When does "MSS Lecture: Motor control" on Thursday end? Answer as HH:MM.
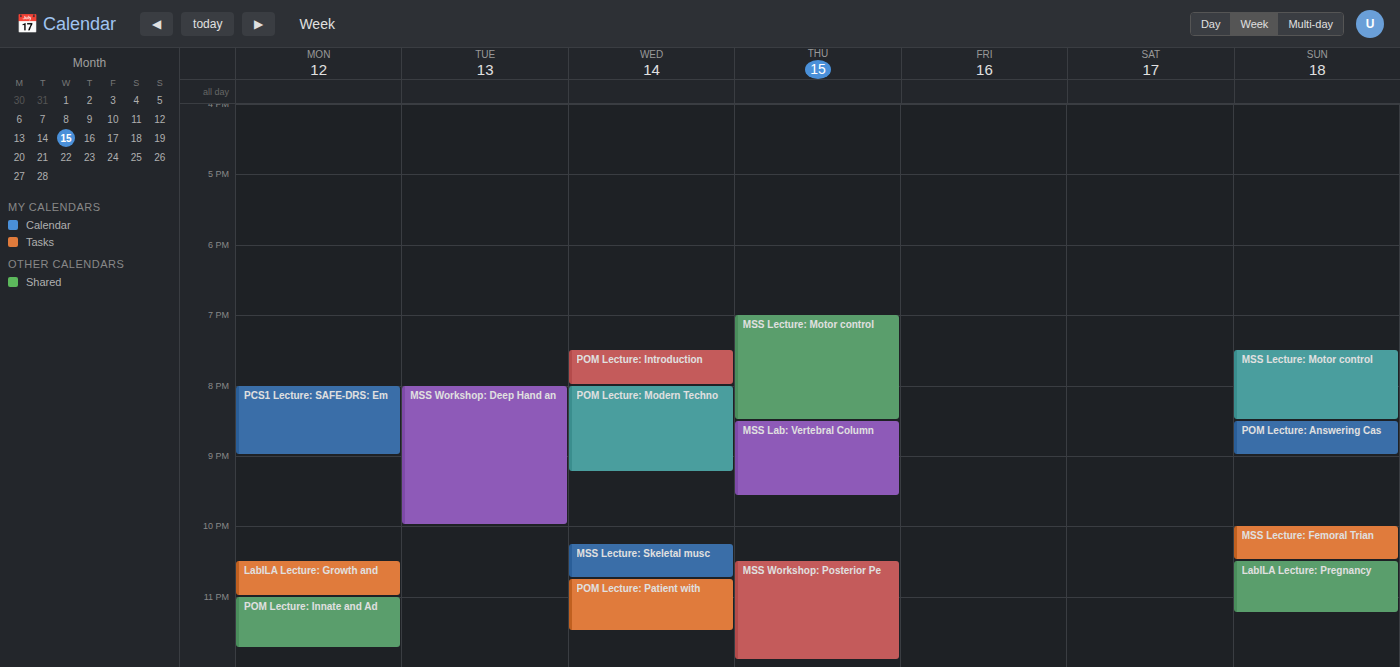
20:30